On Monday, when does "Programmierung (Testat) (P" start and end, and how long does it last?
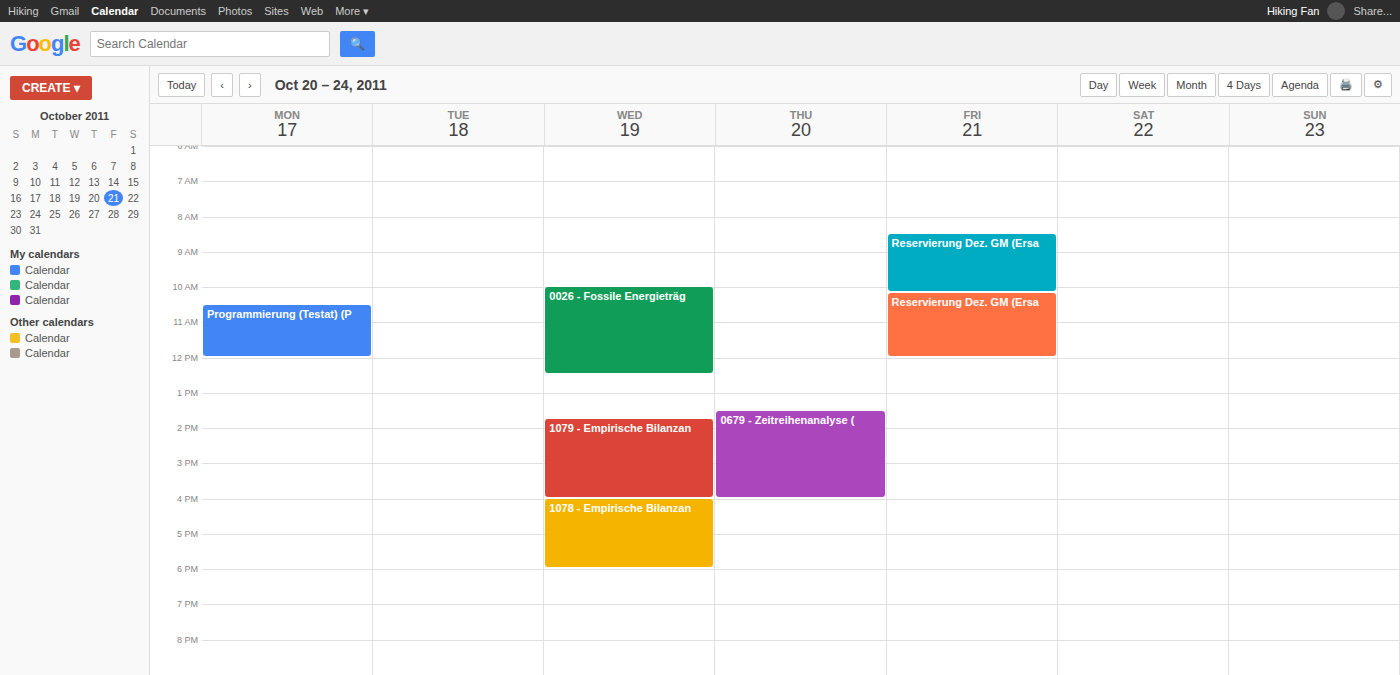
10:30 AM to 12:00 PM, 1 hour 30 minutes